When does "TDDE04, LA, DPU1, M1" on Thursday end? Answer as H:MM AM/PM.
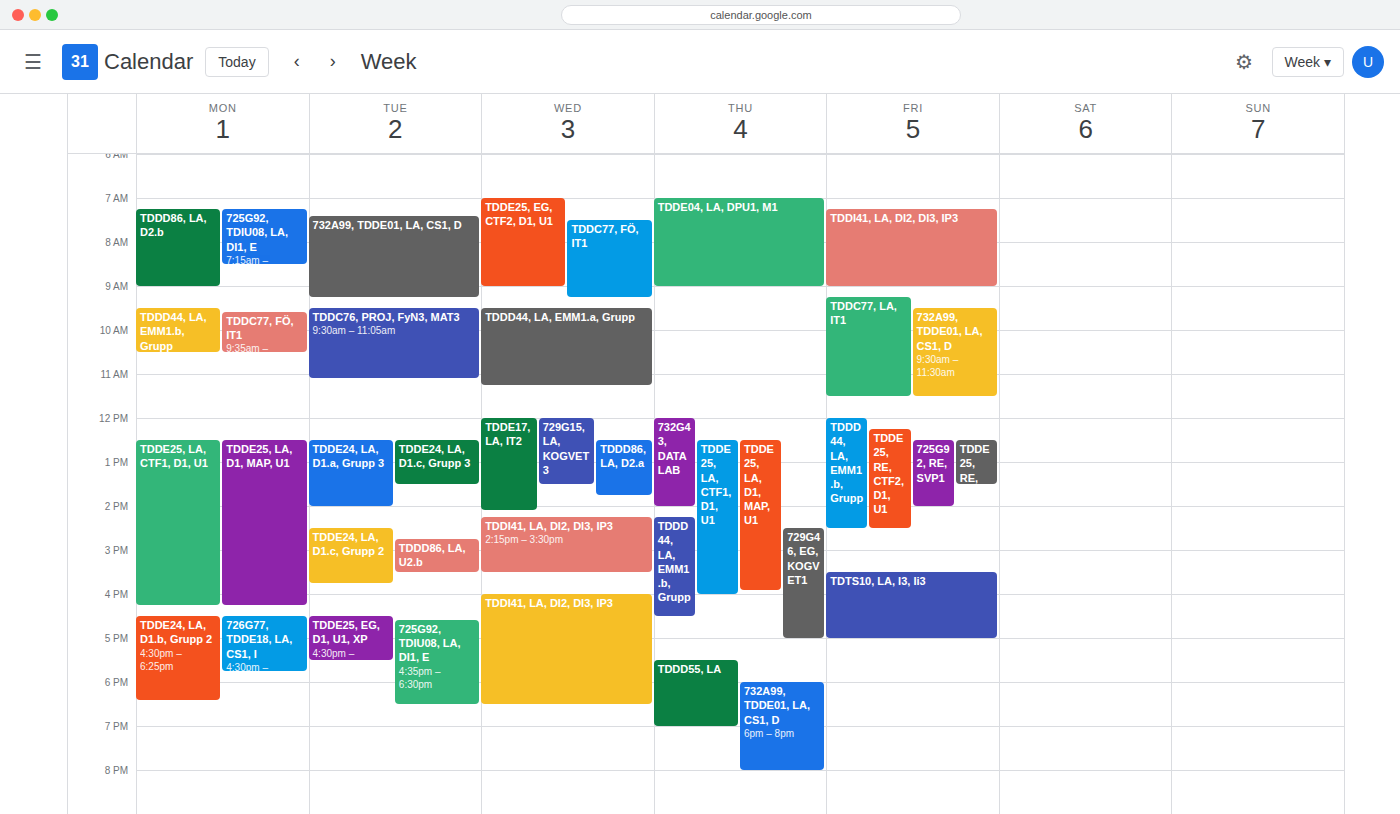
9:00 AM